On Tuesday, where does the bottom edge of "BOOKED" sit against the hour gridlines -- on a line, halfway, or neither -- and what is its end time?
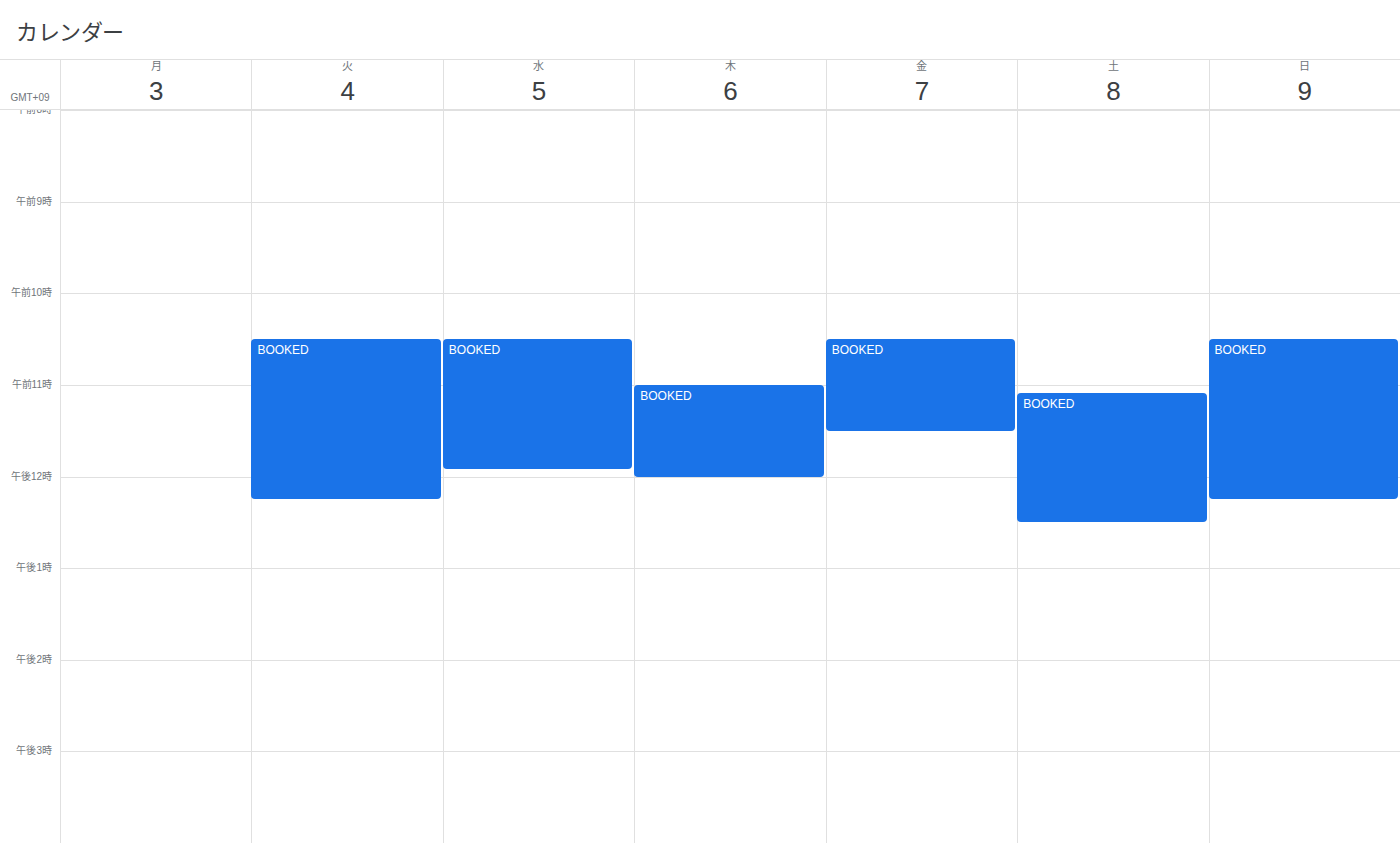
12:15 PM -- neither: a quarter of the way from the 12 PM line to the 1 PM line.